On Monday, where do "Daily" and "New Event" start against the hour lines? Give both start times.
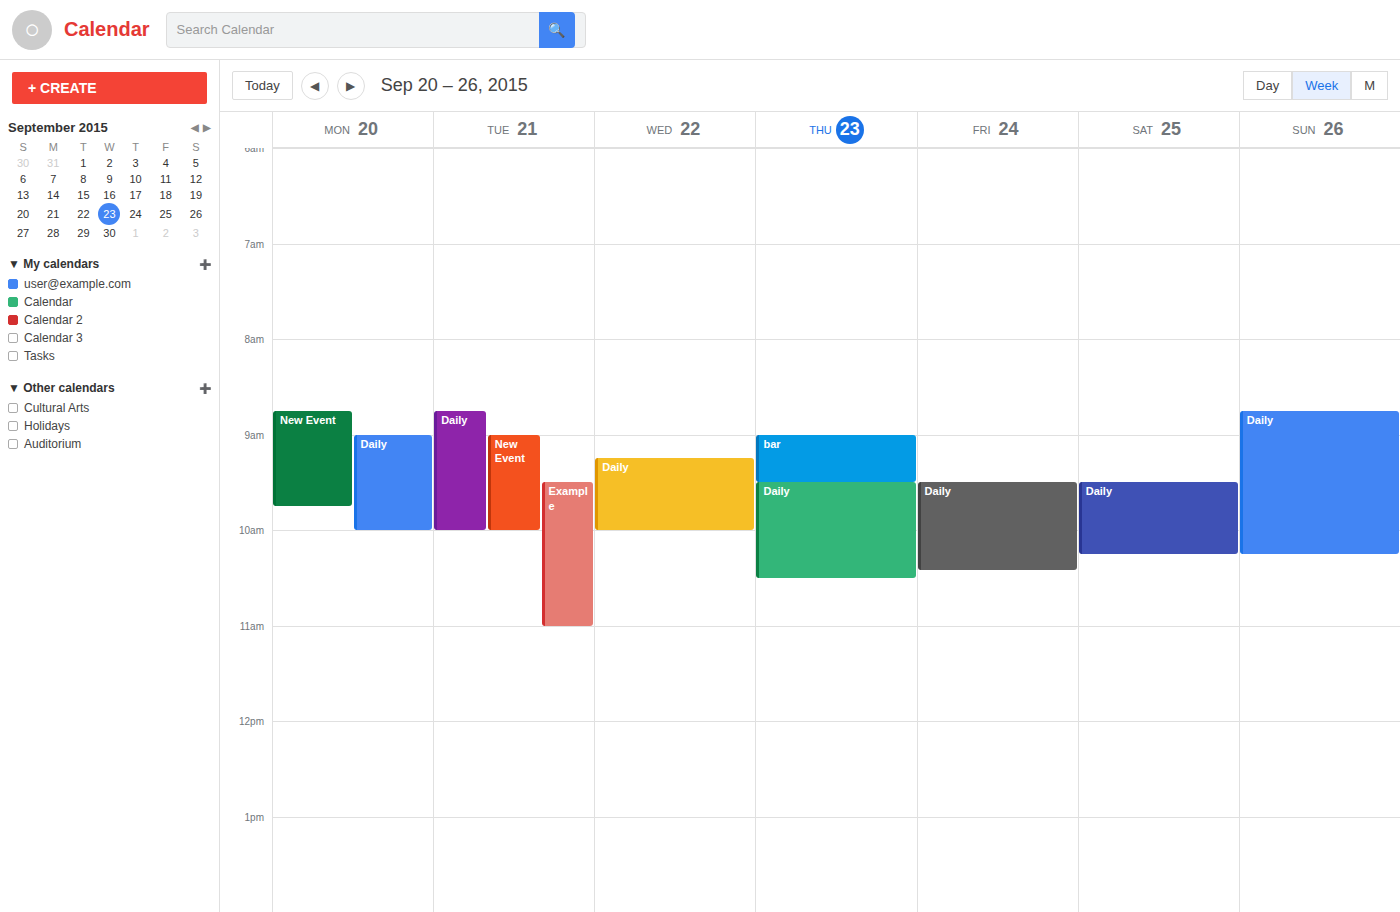
"Daily": 9:00 AM, exactly on the 9 AM line. "New Event": 8:45 AM, neither: three quarters of the way from the 8 AM line to the 9 AM line.